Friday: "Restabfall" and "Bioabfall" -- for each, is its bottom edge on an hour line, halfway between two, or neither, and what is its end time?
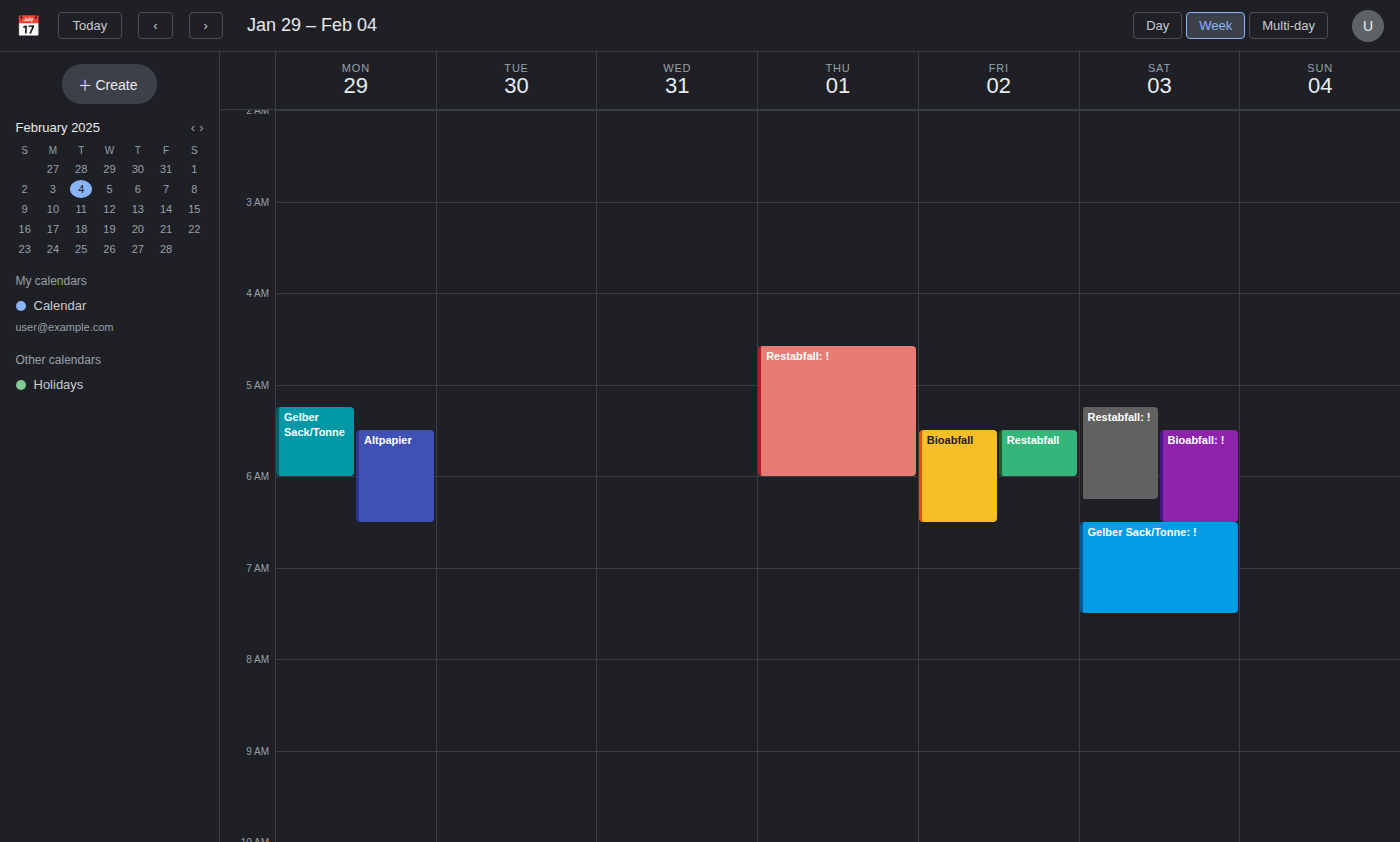
"Restabfall": 6:00 AM, exactly on the 6 AM line. "Bioabfall": 6:30 AM, halfway between the 6 AM and 7 AM lines.